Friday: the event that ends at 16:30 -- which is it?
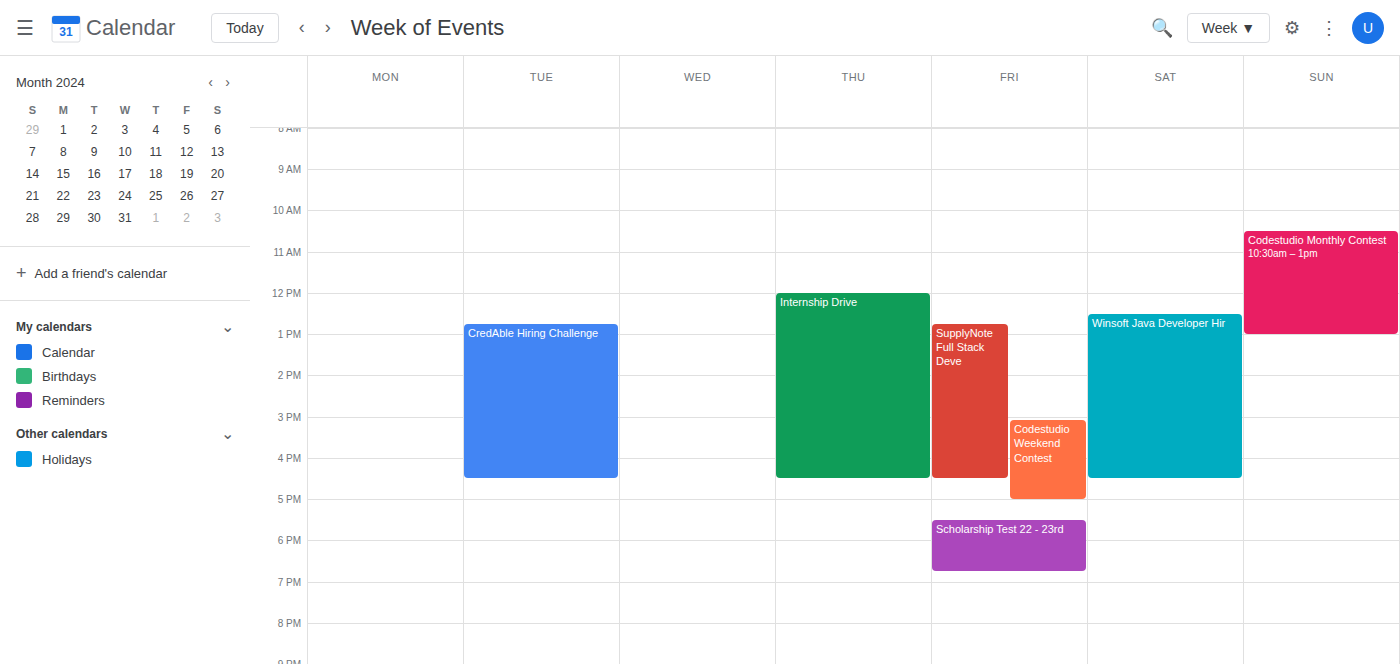
"SupplyNote Full Stack Deve"